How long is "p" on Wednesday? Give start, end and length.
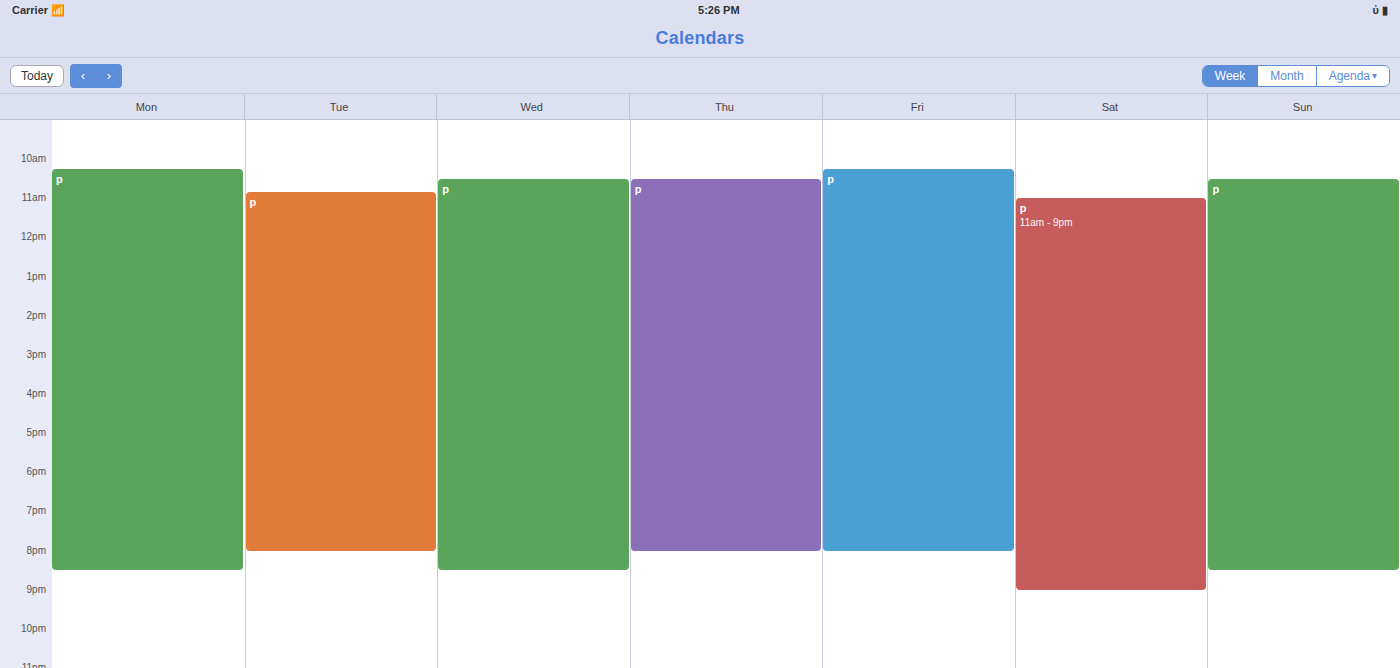
10:30 AM to 8:30 PM, 10 hours